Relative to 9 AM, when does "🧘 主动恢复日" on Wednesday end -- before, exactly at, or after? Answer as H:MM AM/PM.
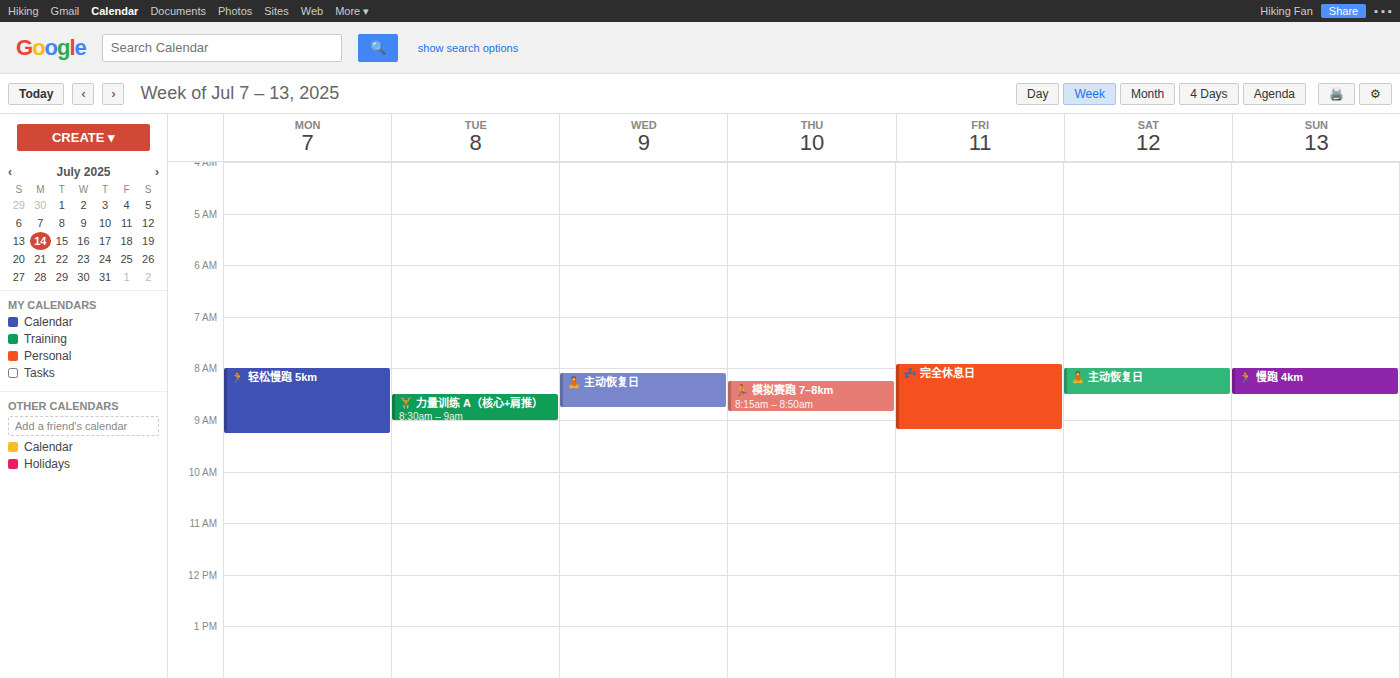
8:45 AM -- before 9 AM, 15 minutes above the 9 AM line.